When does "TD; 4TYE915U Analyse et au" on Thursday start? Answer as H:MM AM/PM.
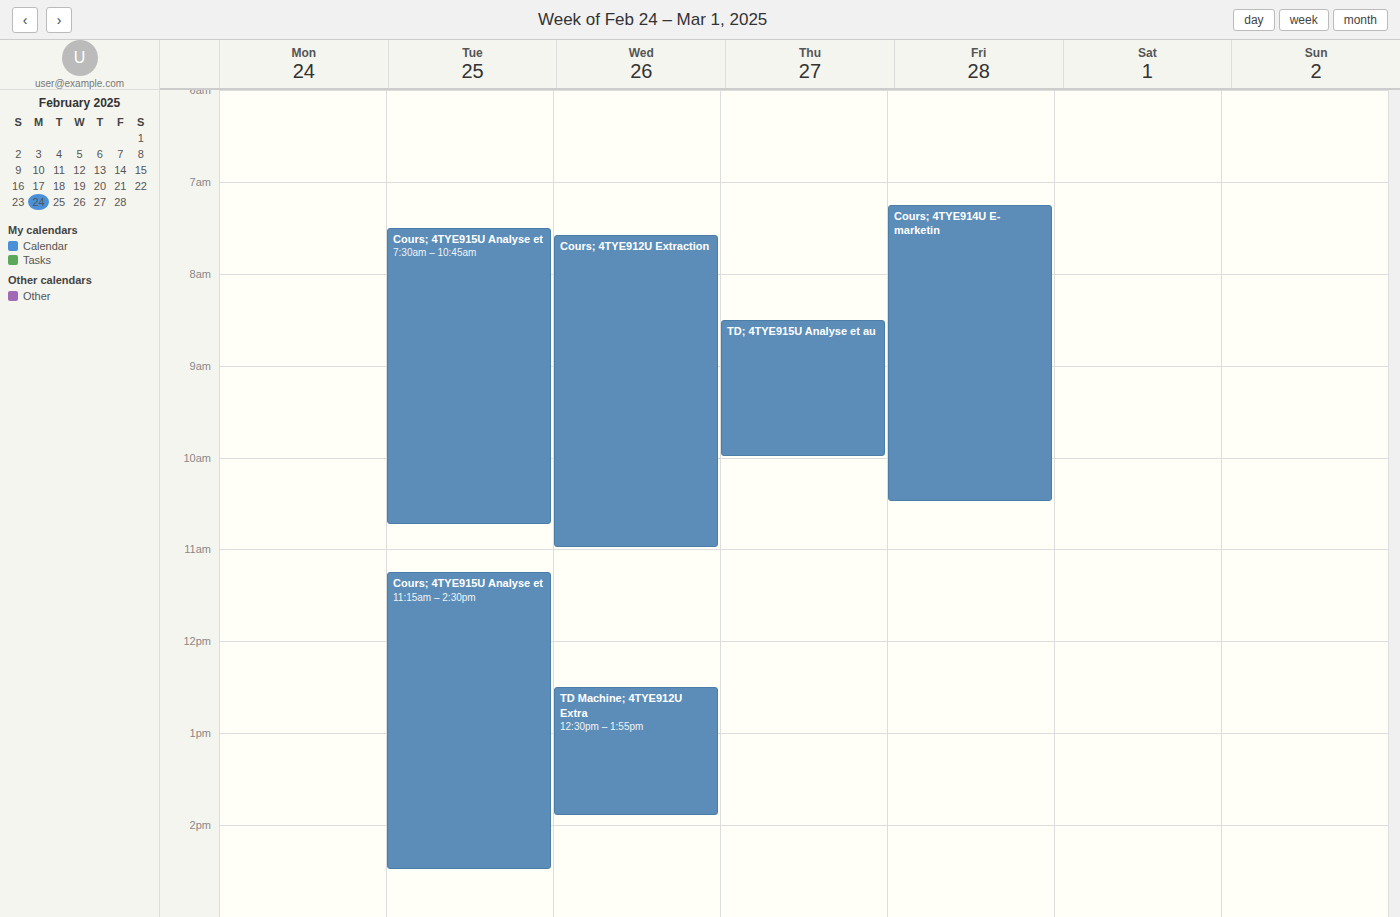
8:30 AM